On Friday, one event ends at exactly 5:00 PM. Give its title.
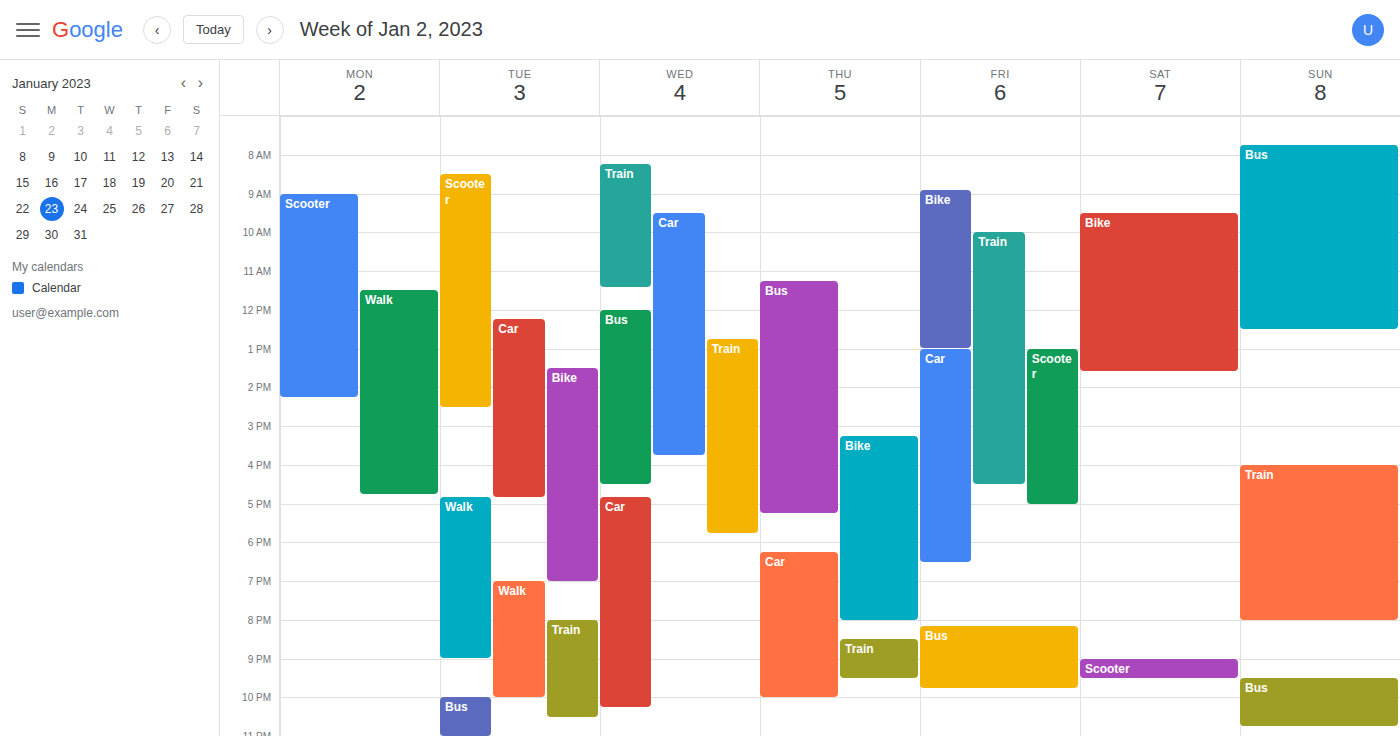
"Scooter"